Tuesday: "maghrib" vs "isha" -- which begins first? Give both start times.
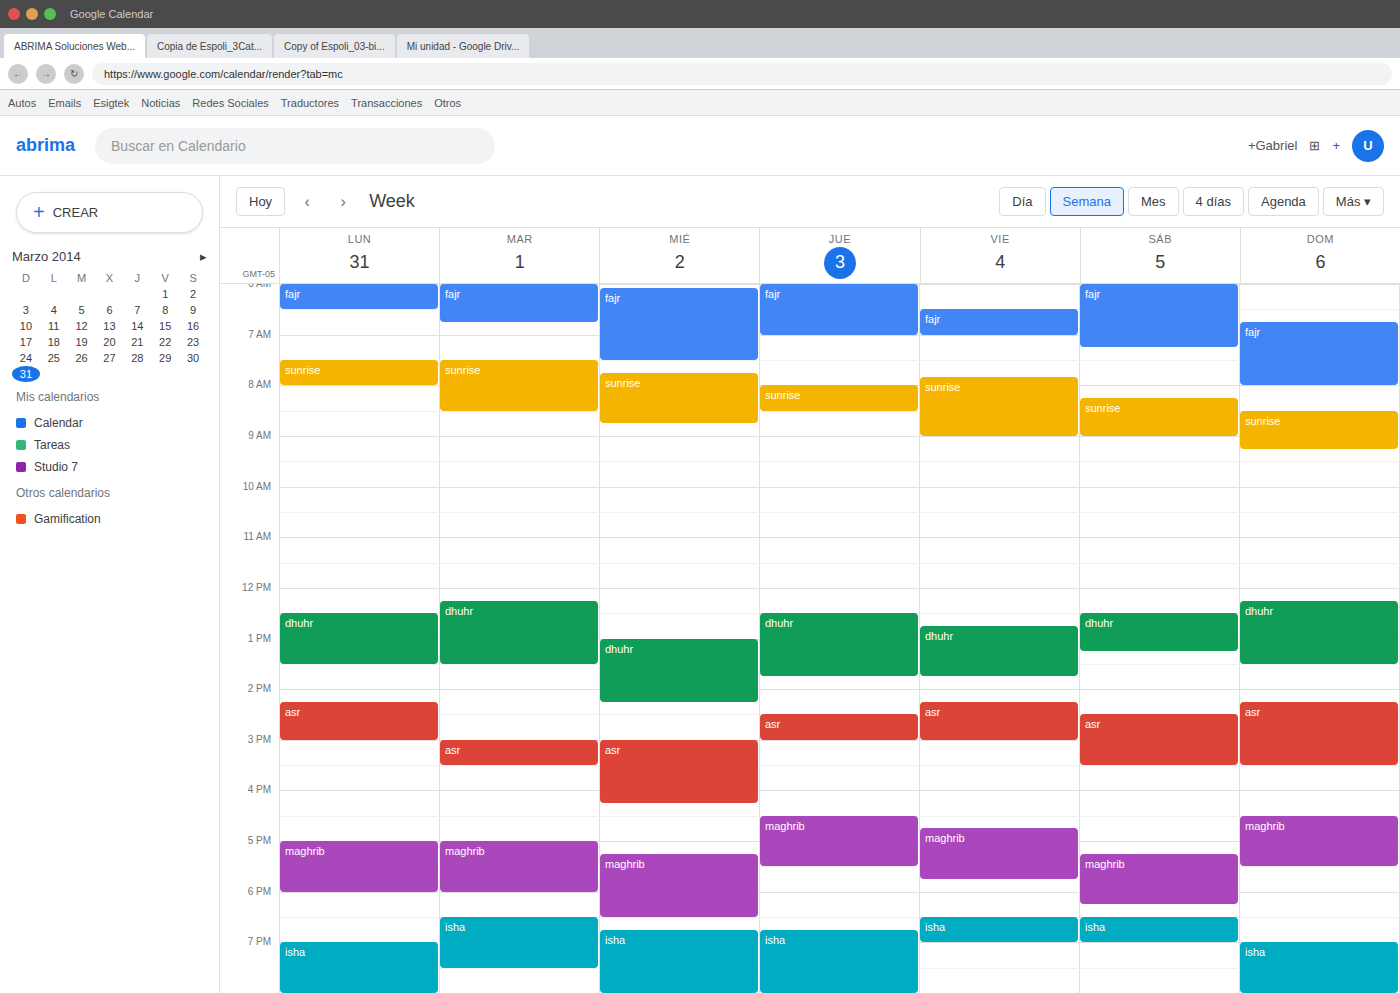
"maghrib" 5:00 PM; "isha" 6:30 PM.